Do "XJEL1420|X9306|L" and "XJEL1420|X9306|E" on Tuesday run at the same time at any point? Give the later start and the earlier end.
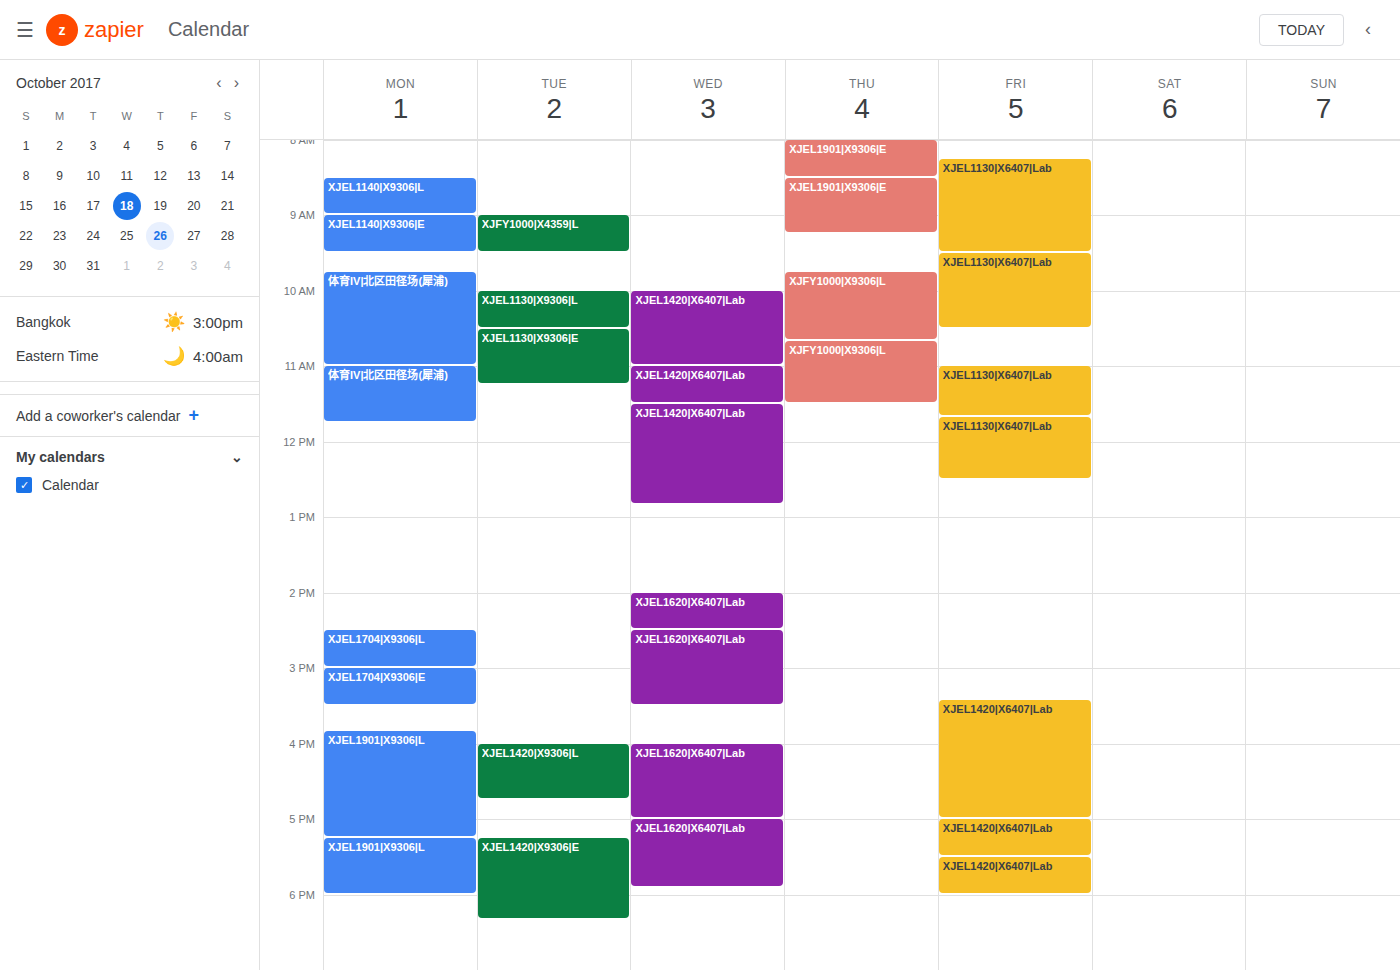
"XJEL1420|X9306|L" ends at 4:45 PM and "XJEL1420|X9306|E" starts at 5:15 PM -- no overlap.